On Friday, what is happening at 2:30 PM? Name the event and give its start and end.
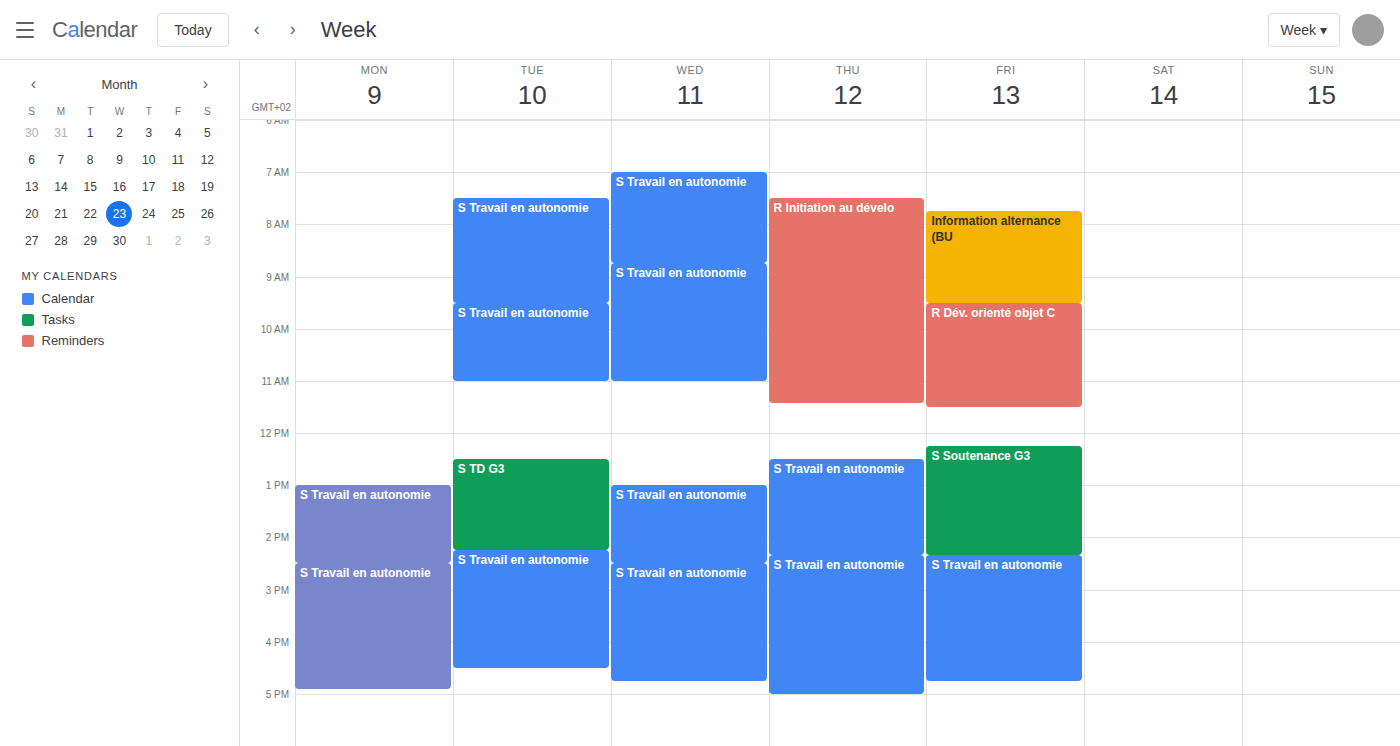
"S Travail en autonomie", 2:20 PM to 4:45 PM